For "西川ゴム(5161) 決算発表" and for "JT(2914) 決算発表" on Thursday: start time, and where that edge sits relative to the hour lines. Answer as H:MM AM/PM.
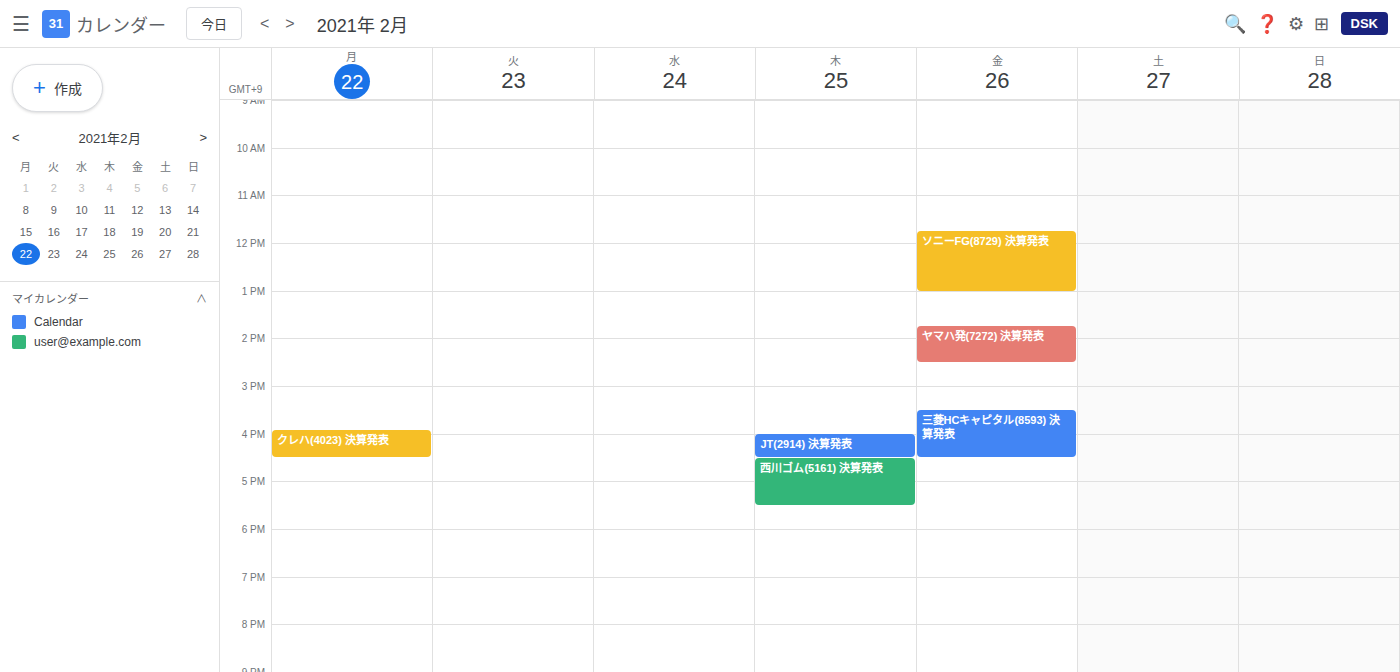
"西川ゴム(5161) 決算発表": 4:30 PM, halfway between the 4 PM and 5 PM lines. "JT(2914) 決算発表": 4:00 PM, exactly on the 4 PM line.